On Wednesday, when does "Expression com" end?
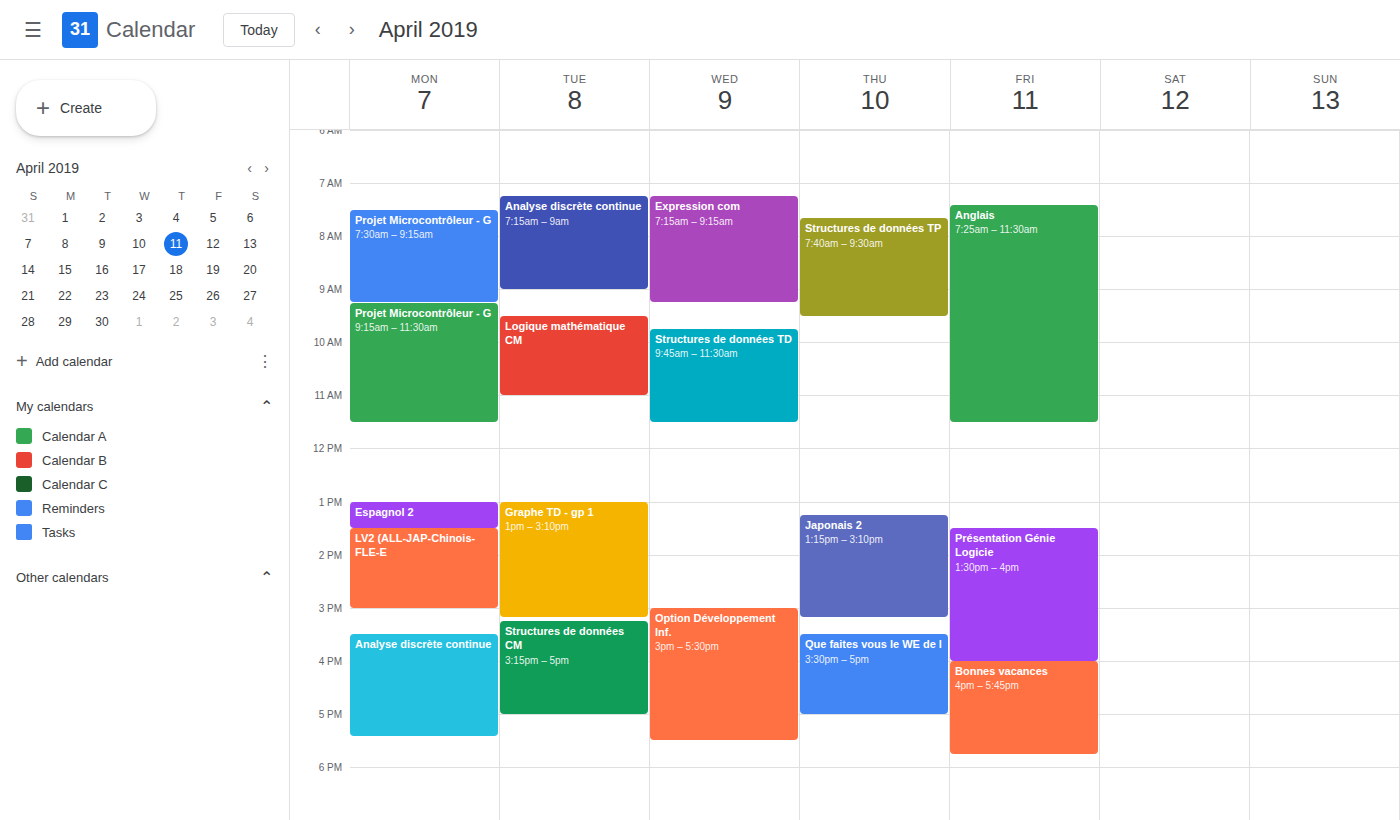
9:15 AM